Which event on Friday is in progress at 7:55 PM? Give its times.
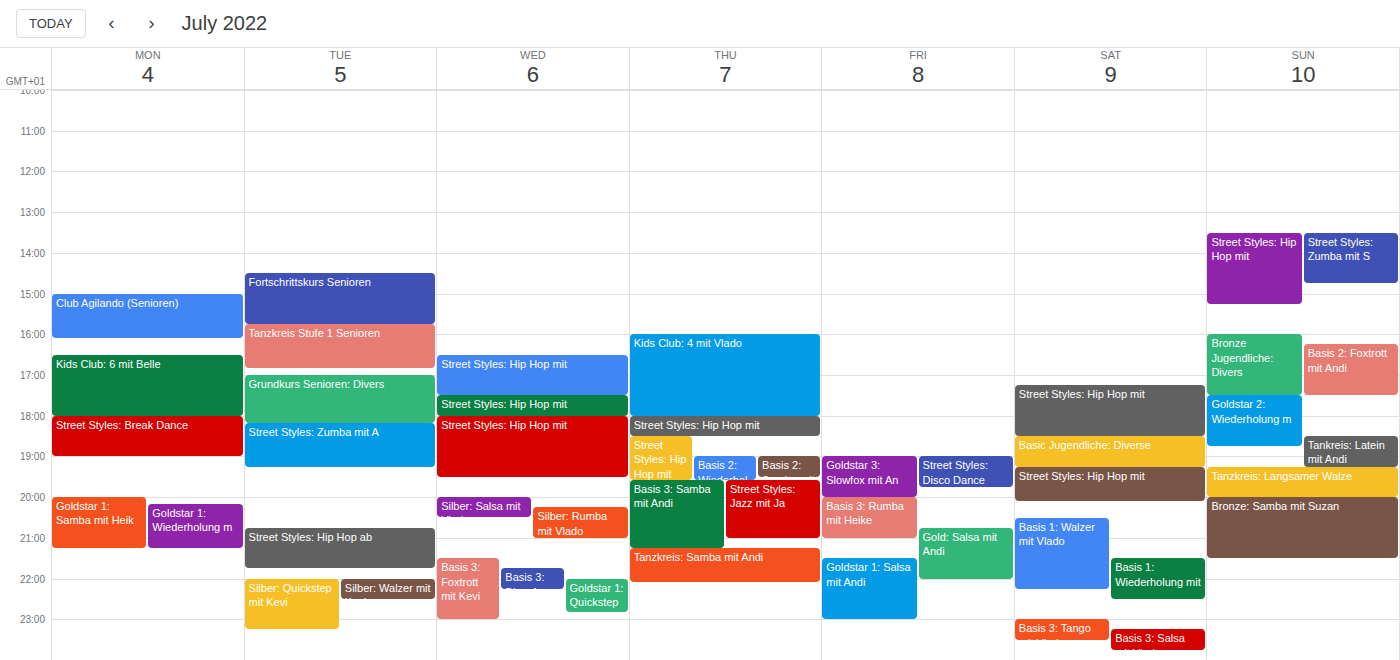
"Goldstar 3: Slowfox mit An", 7:00 PM to 8:00 PM